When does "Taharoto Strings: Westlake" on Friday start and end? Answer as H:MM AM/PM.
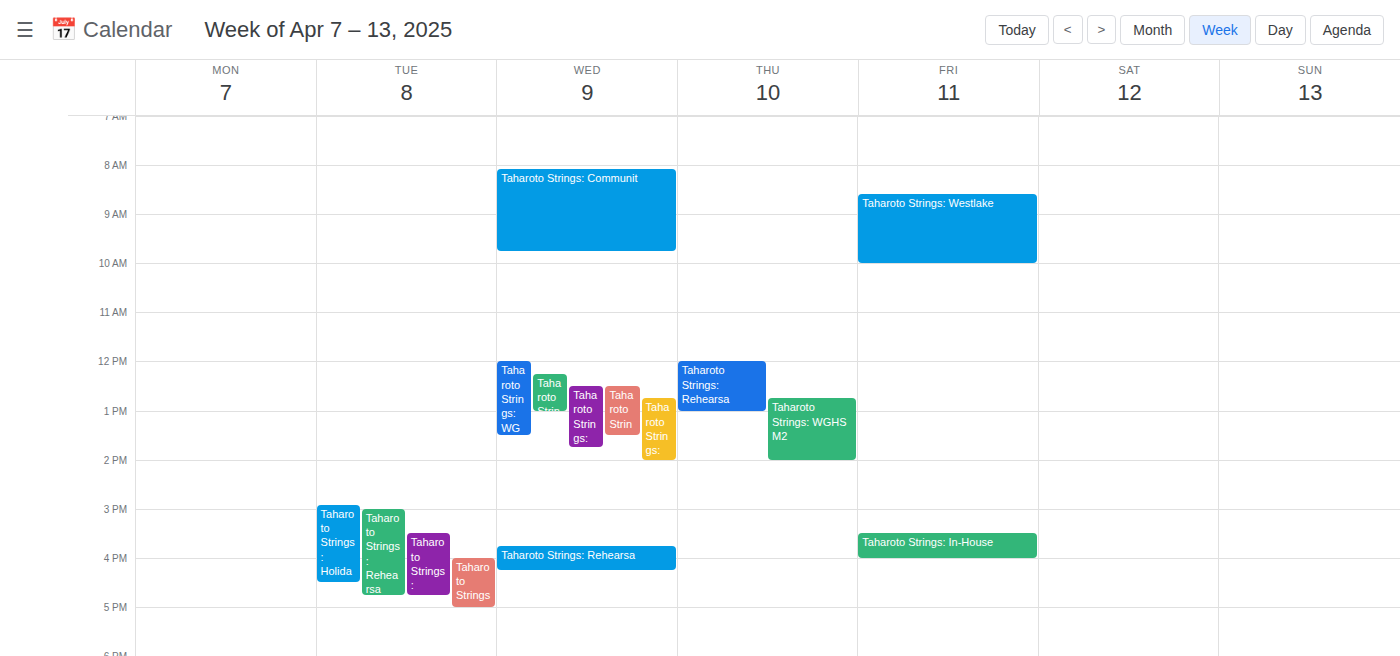
8:35 AM to 10:00 AM